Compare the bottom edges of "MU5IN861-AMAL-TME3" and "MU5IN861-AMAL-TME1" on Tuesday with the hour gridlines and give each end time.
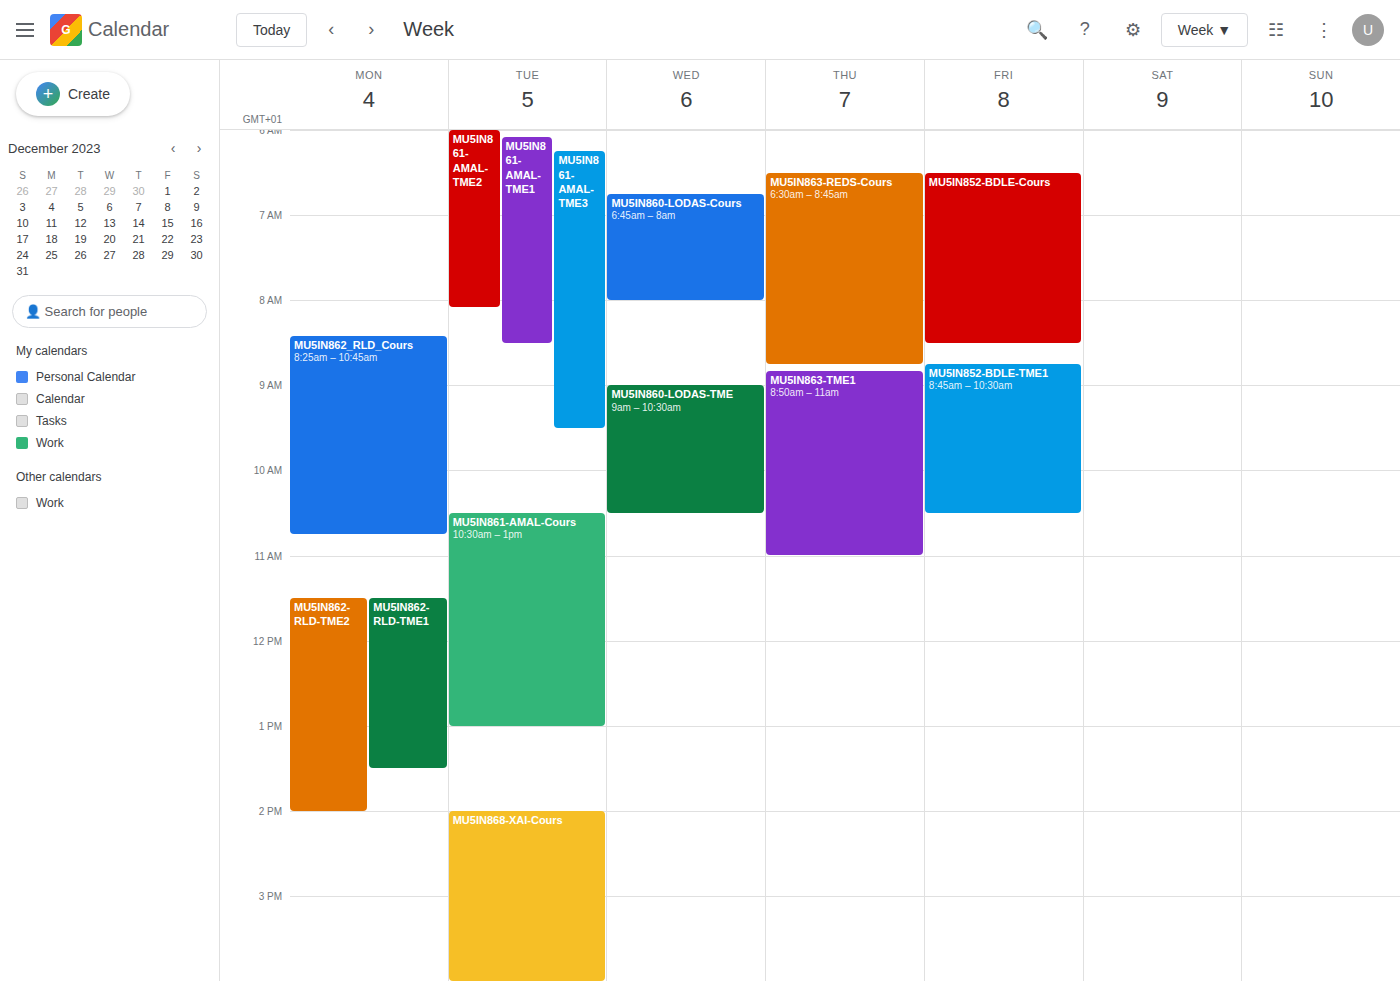
"MU5IN861-AMAL-TME3": 9:30 AM, halfway between the 9 AM and 10 AM lines. "MU5IN861-AMAL-TME1": 8:30 AM, halfway between the 8 AM and 9 AM lines.